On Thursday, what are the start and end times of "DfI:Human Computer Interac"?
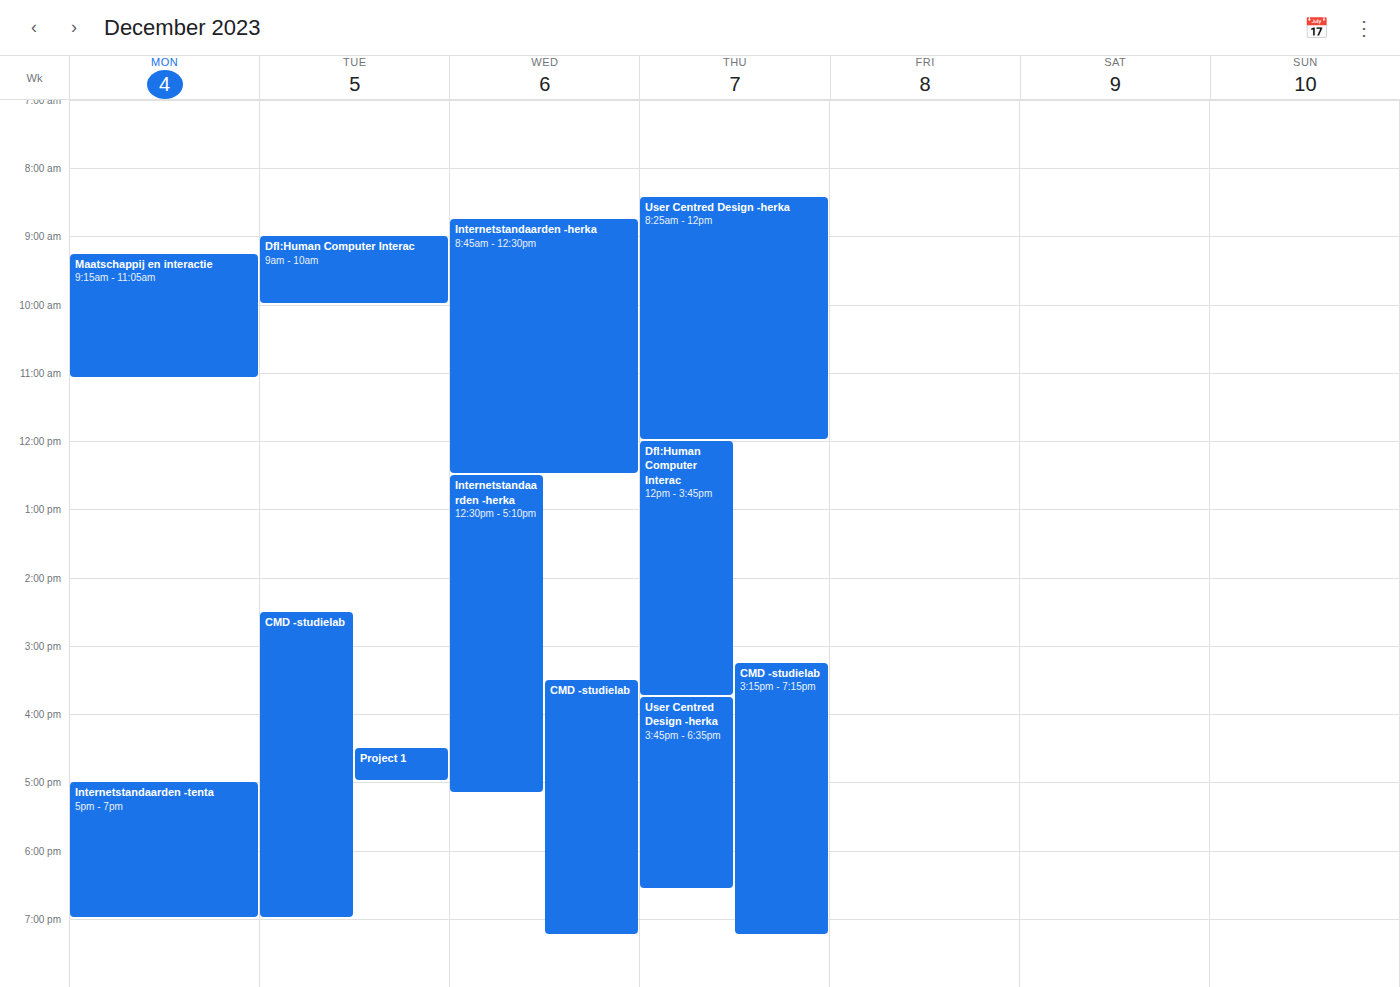
12:00 PM to 3:45 PM